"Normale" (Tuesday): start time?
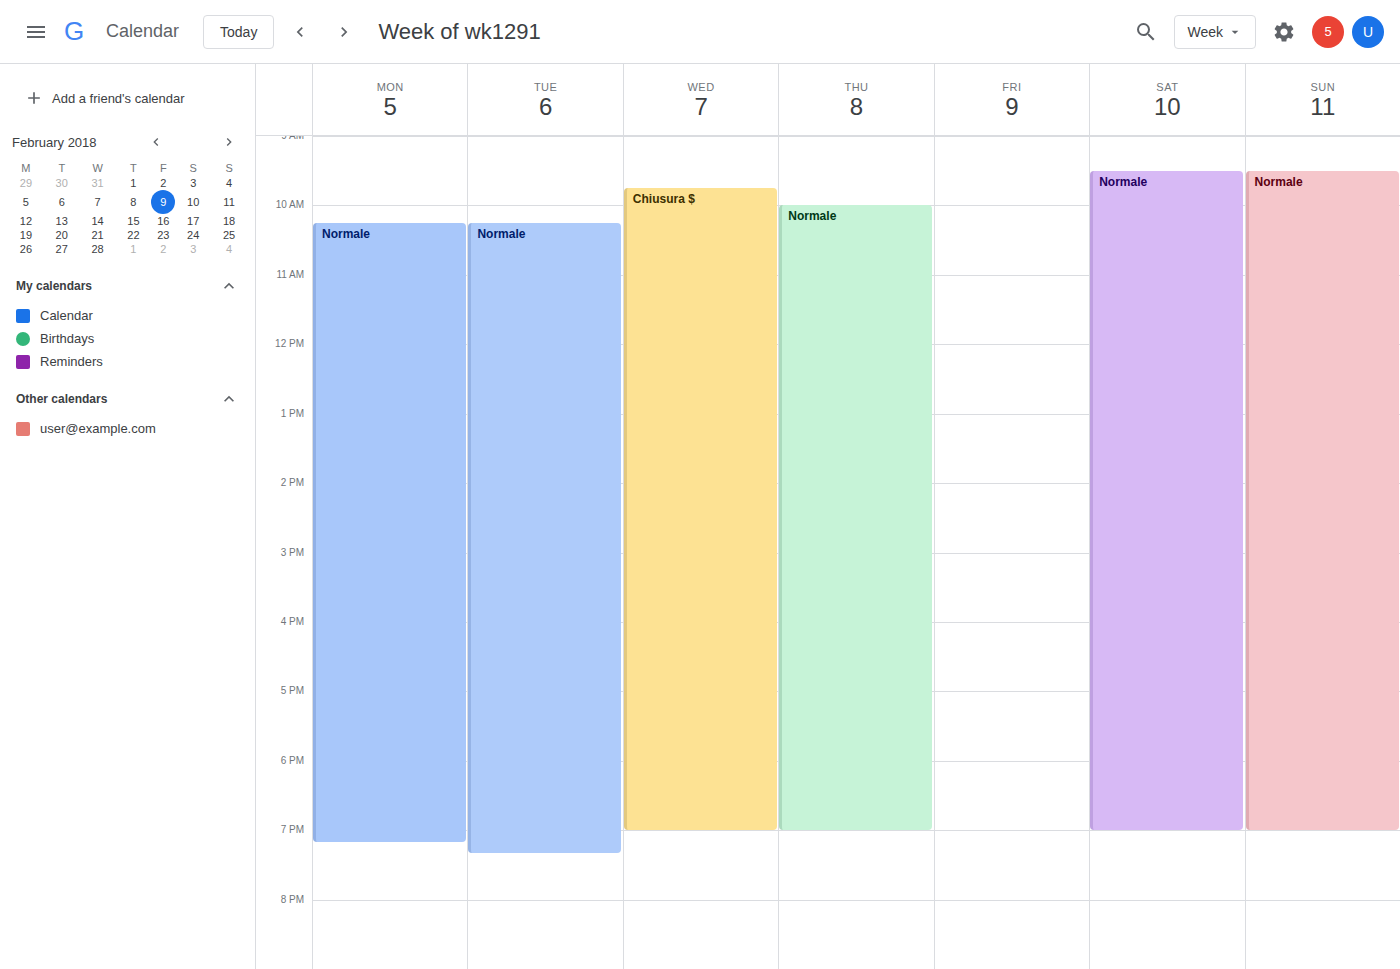
10:15 AM